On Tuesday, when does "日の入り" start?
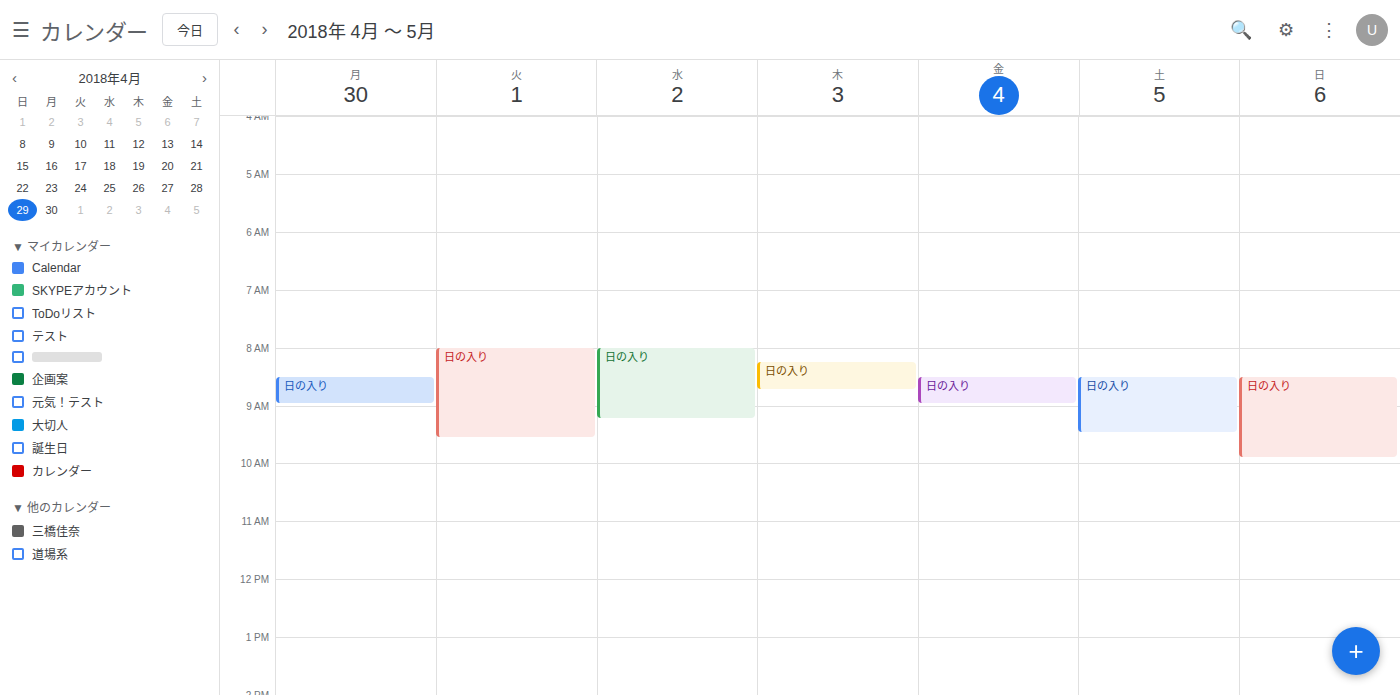
8:00 AM